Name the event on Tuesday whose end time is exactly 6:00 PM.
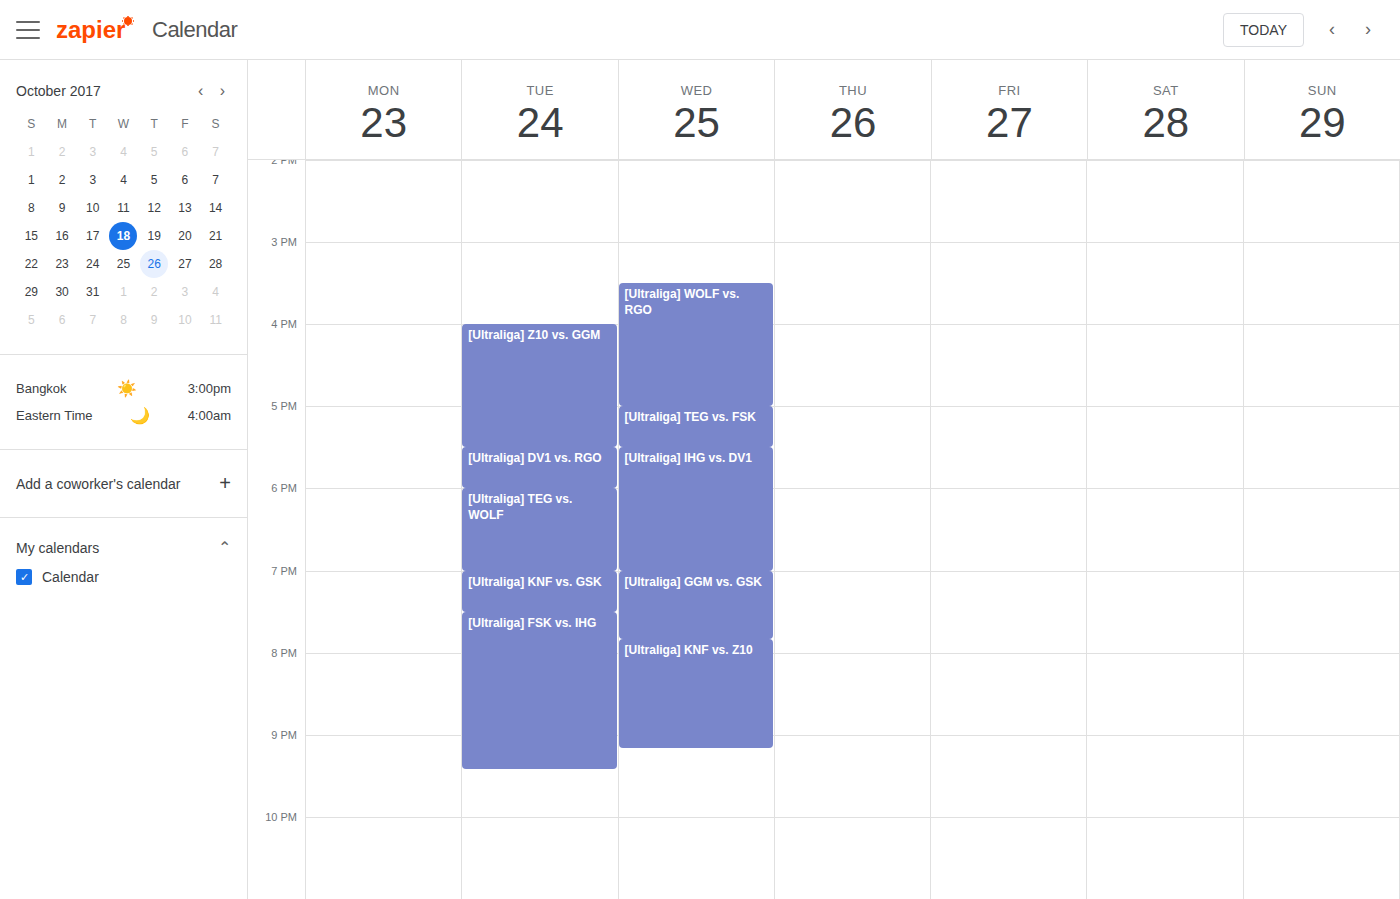
"[Ultraliga] DV1 vs. RGO"